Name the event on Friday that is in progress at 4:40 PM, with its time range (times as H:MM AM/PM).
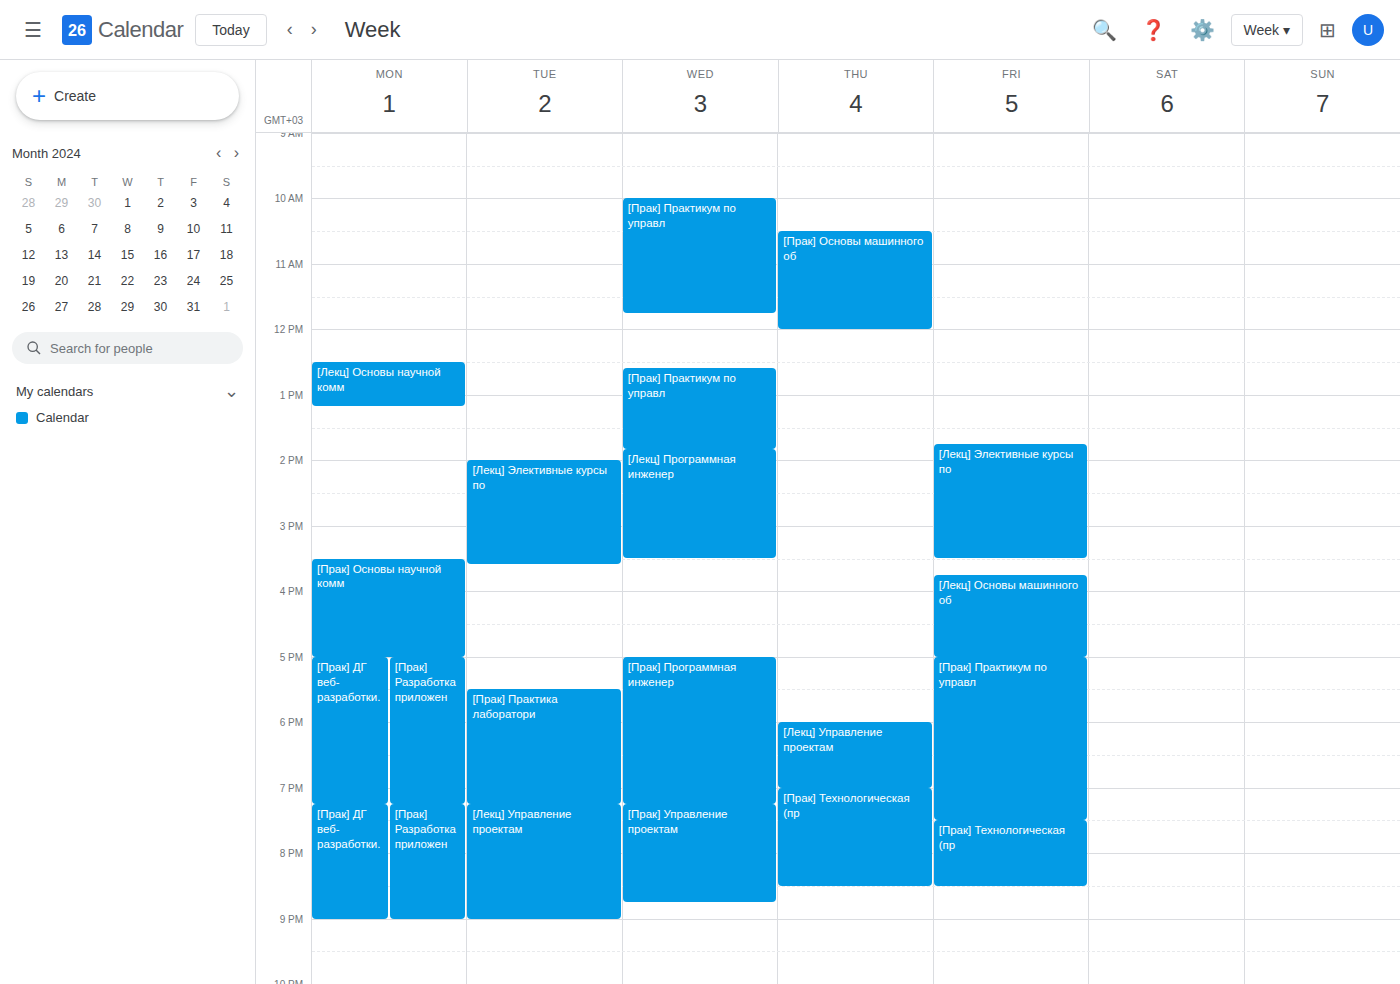
"[Лекц] Основы машинного об", 3:45 PM to 5:00 PM